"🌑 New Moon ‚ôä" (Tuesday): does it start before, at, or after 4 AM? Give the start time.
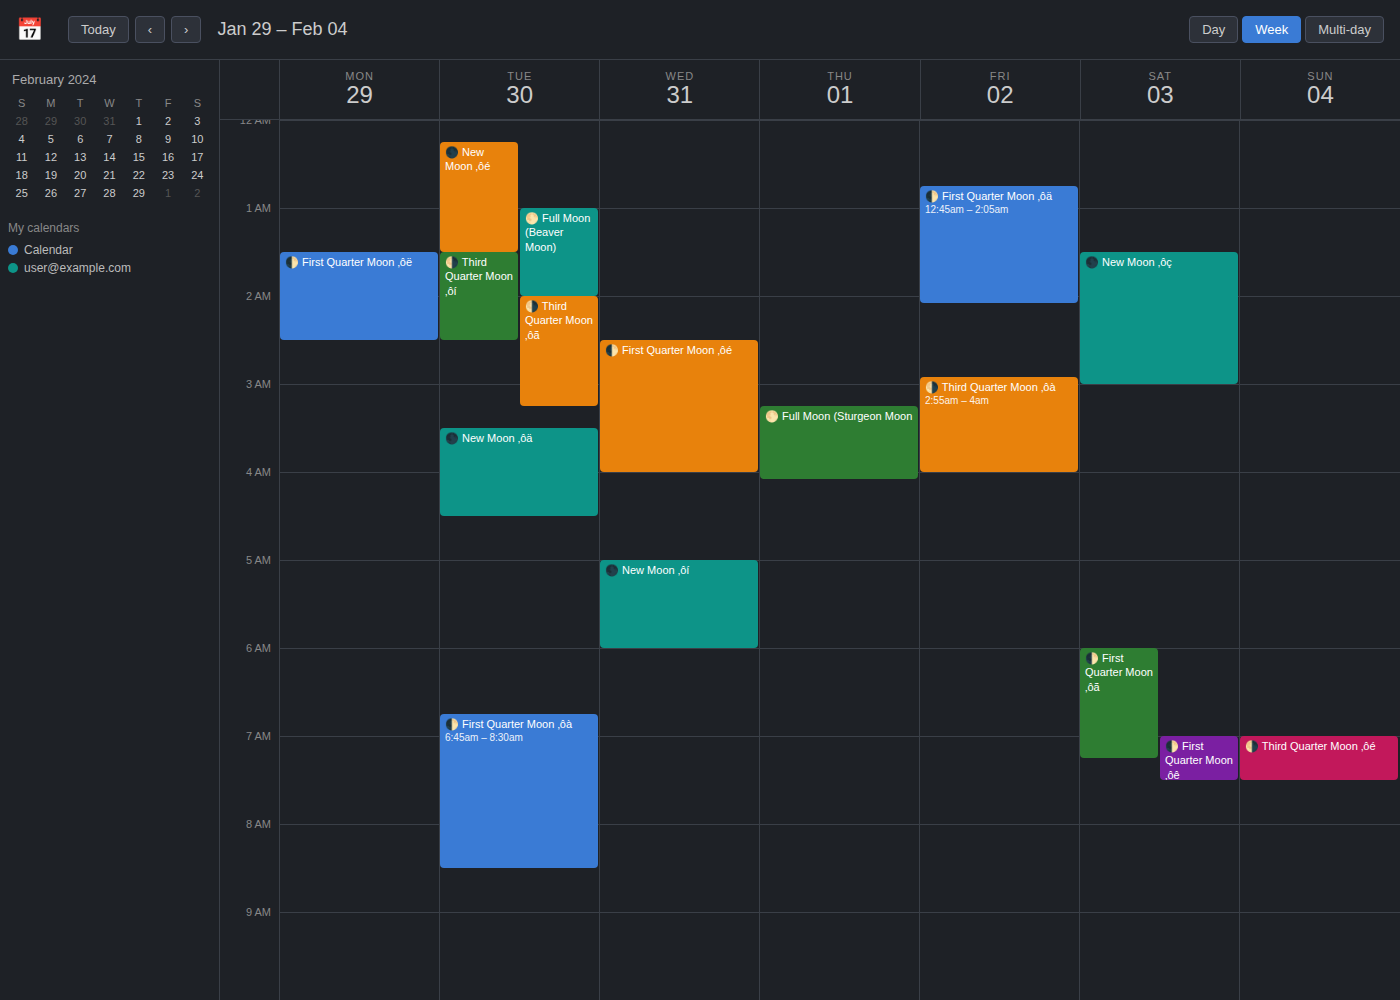
3:30 AM -- before 4 AM, 30 minutes above the 4 AM line.